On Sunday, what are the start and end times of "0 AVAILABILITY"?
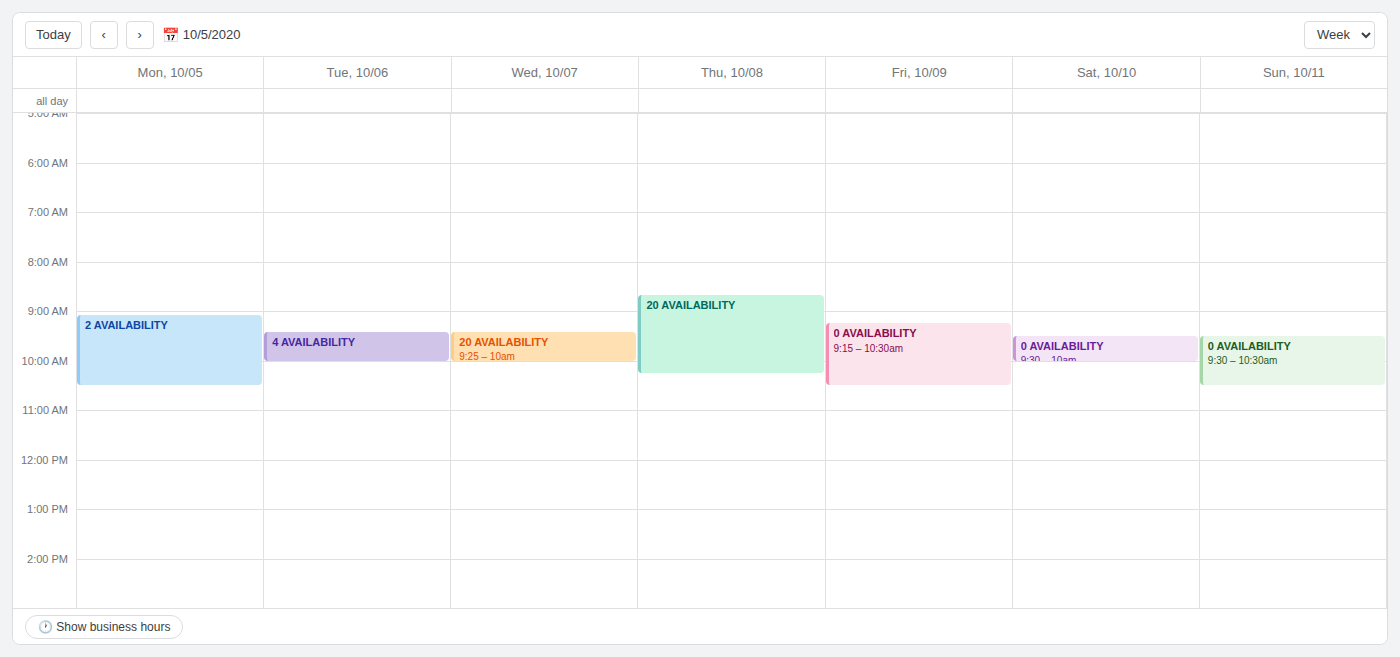
09:30 to 10:30